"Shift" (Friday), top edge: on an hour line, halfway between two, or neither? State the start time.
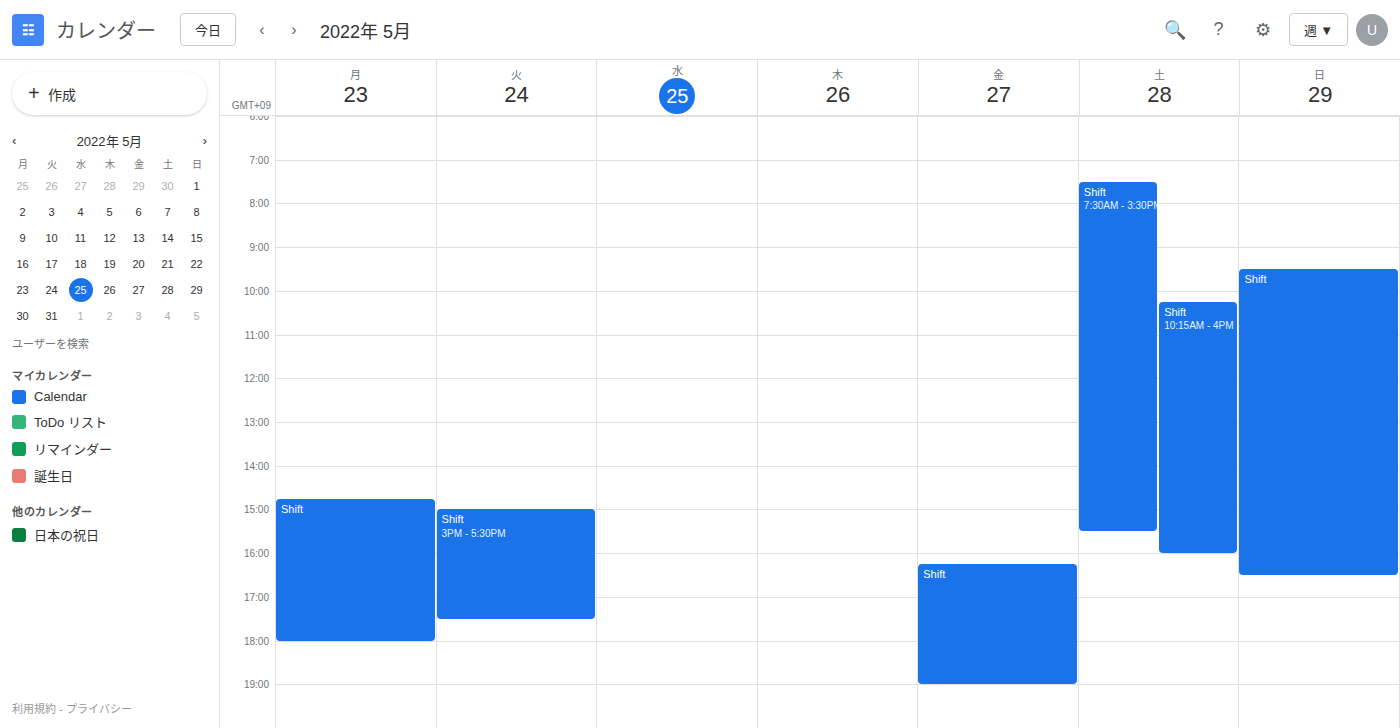
4:15 PM -- neither: a quarter of the way from the 4 PM line to the 5 PM line.